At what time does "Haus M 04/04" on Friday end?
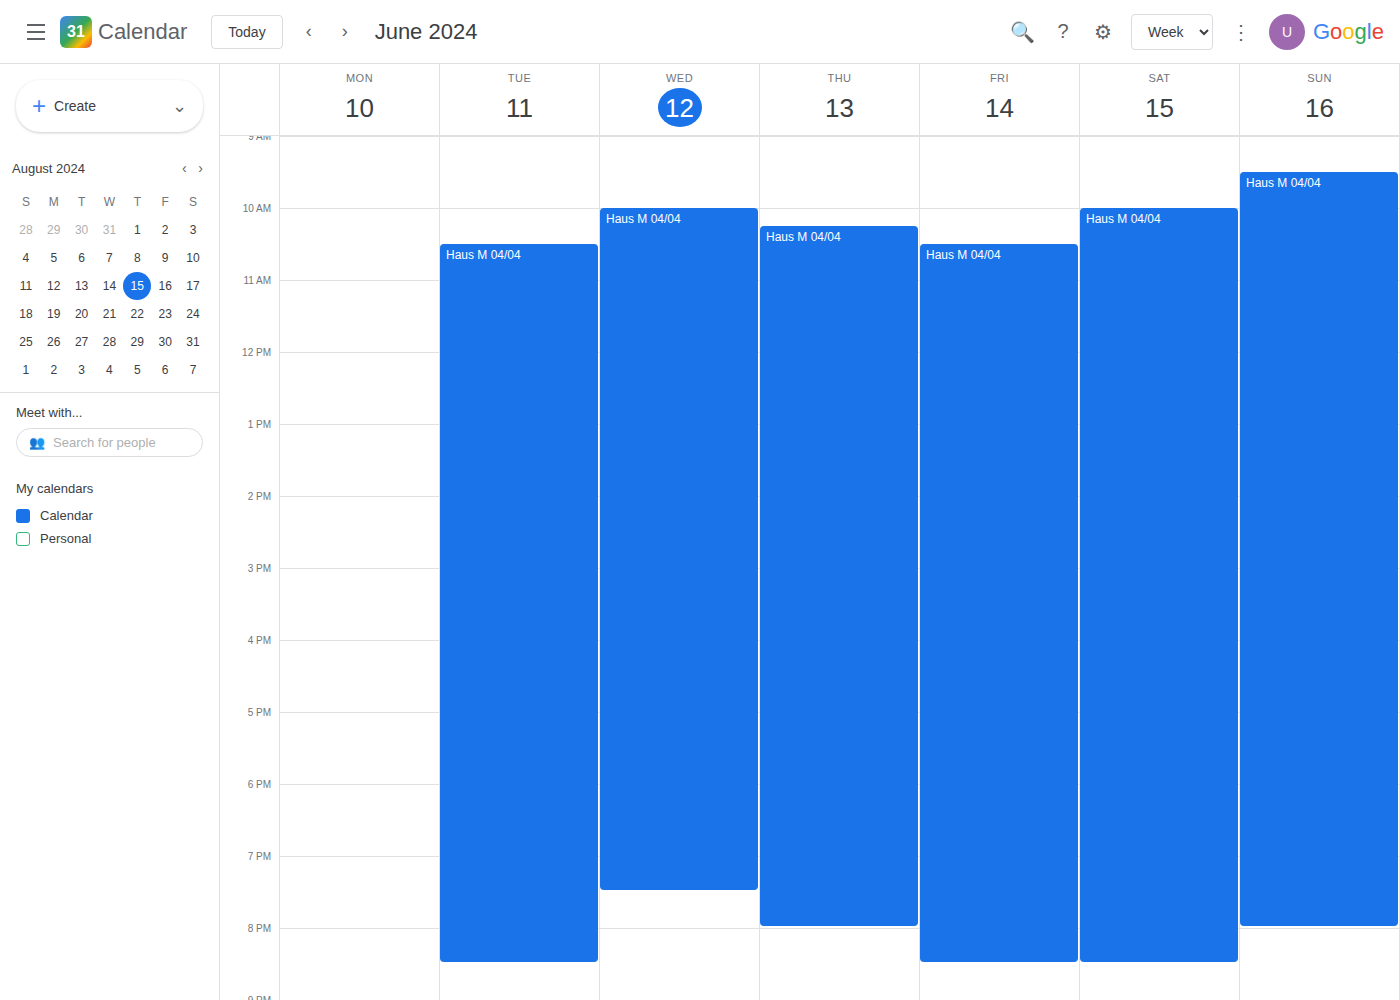
8:30 PM